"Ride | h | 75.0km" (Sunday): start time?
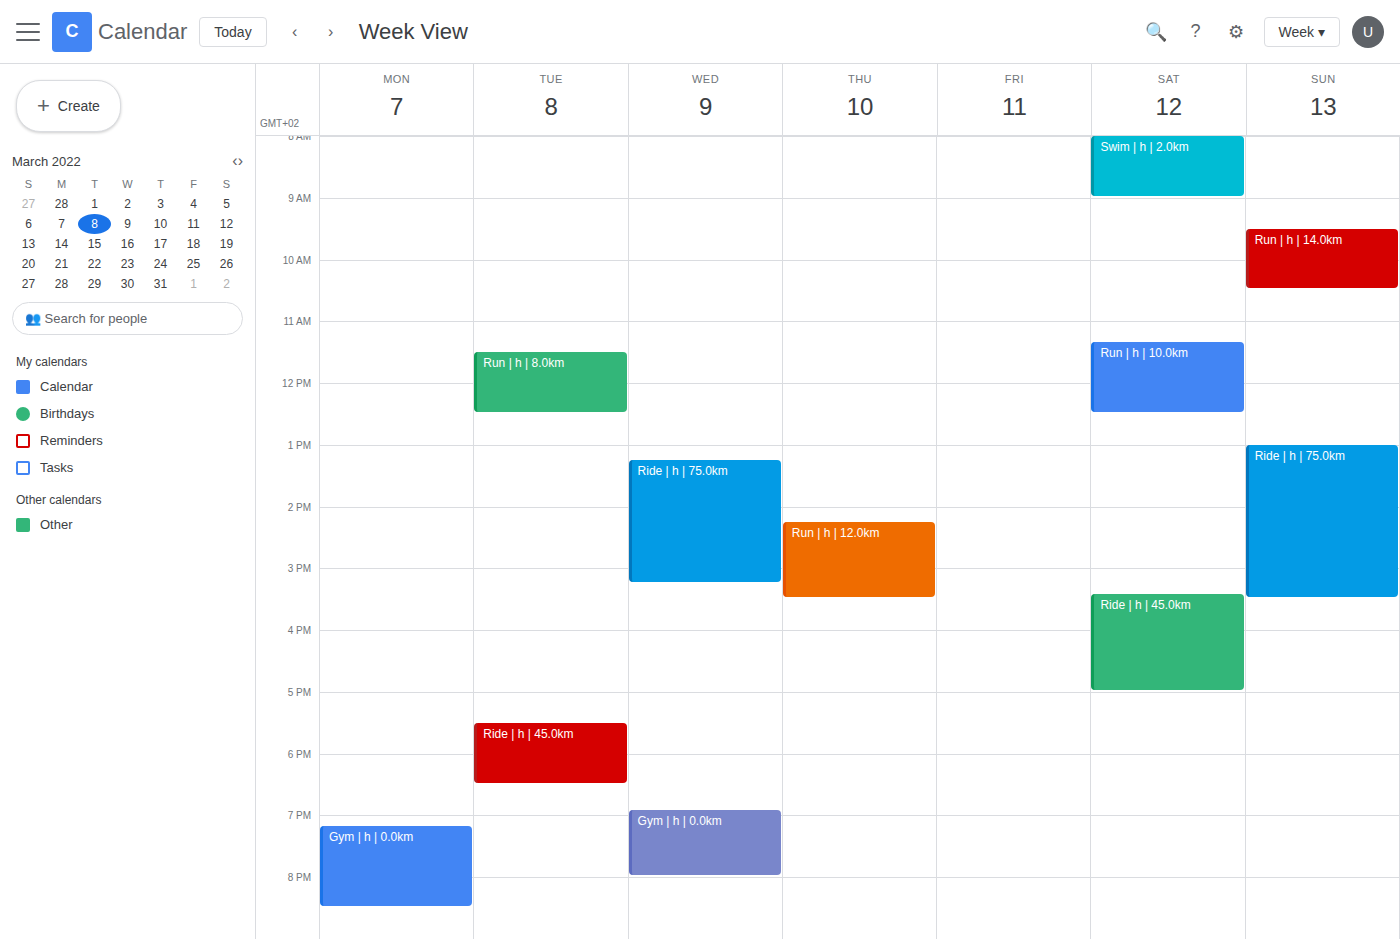
1:00 PM